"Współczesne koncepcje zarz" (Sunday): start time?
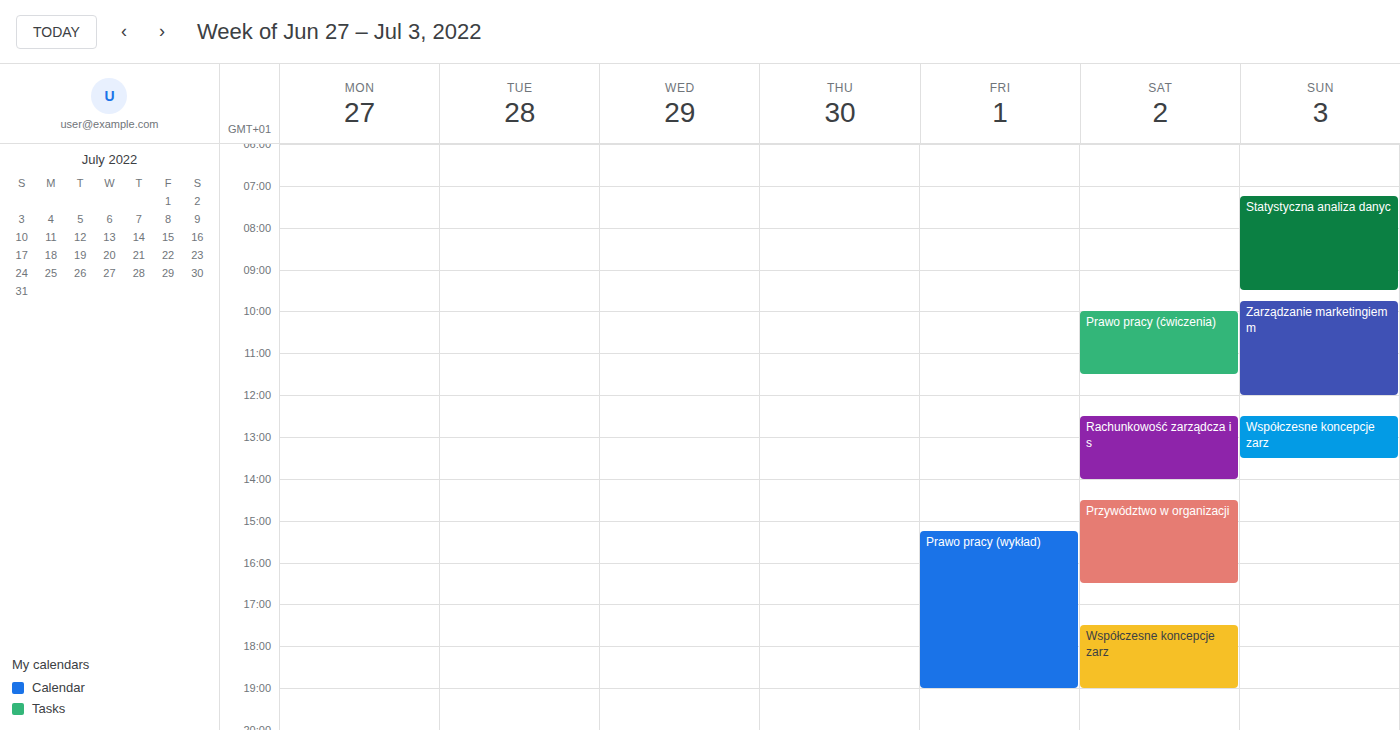
12:30